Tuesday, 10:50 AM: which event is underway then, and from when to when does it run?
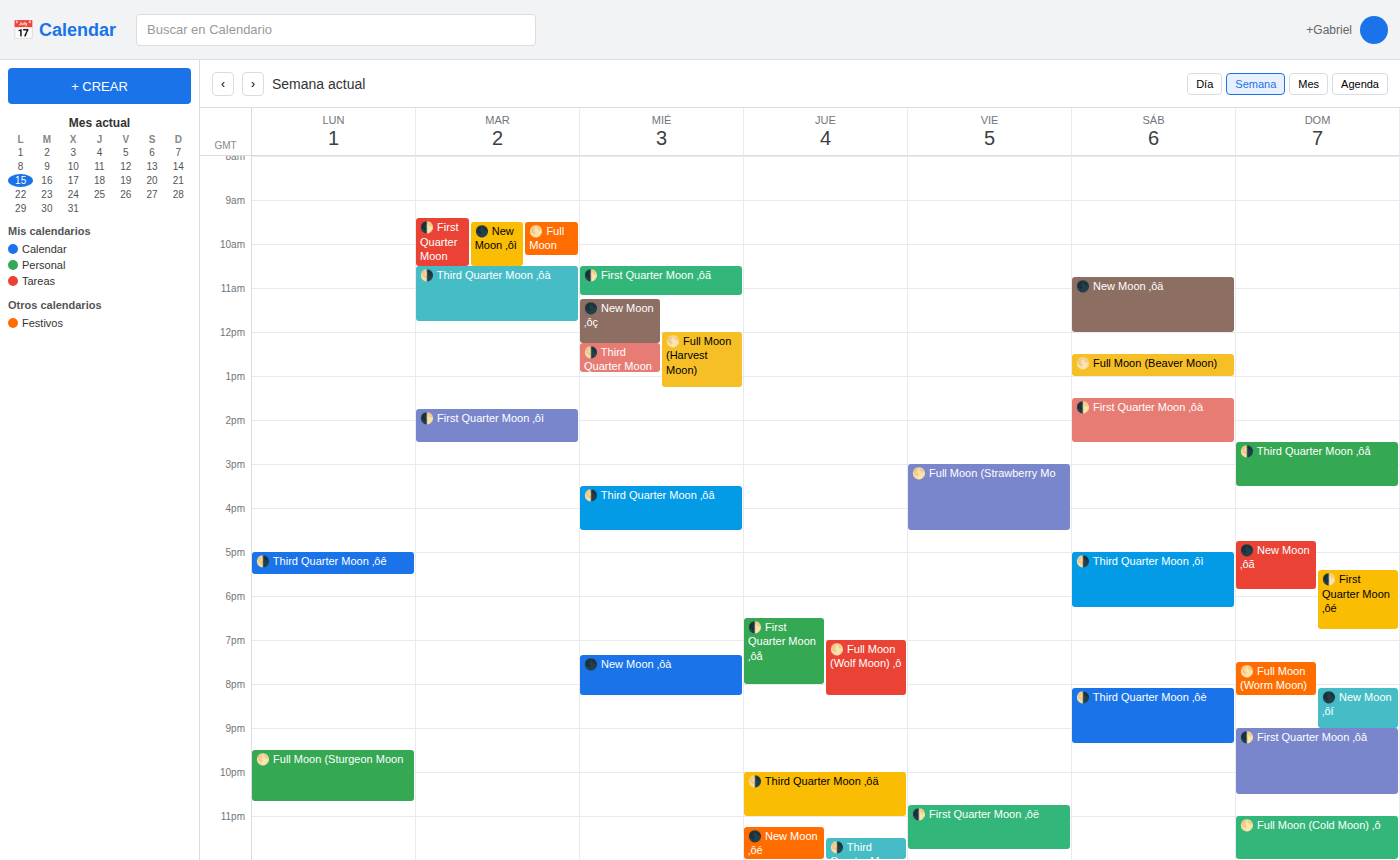
"🌗 Third Quarter Moon ‚ôà", 10:30 AM to 11:45 AM